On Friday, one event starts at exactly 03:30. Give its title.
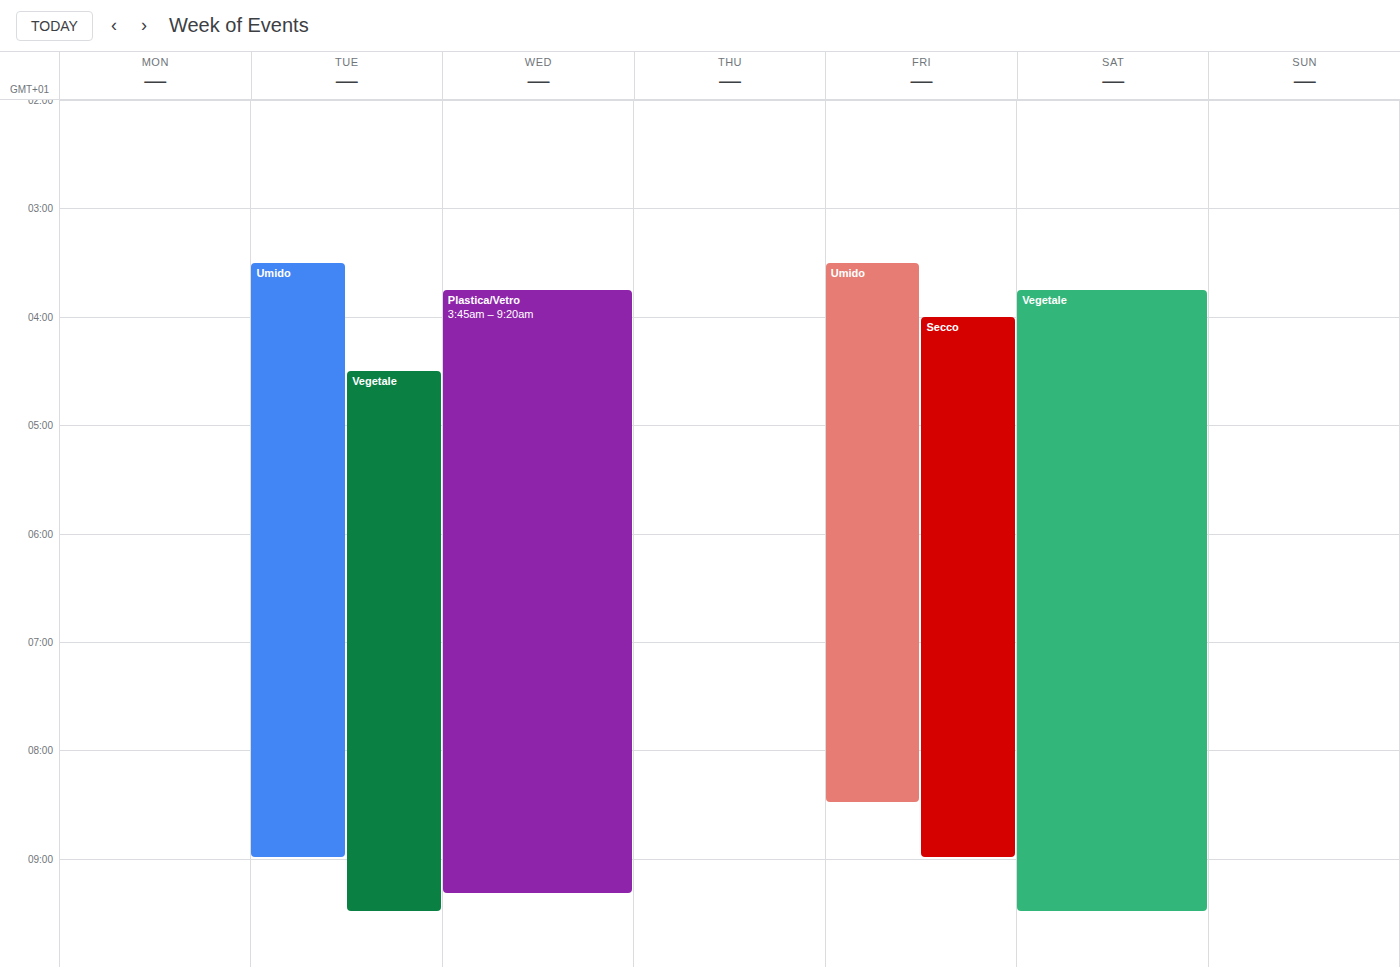
"Umido"